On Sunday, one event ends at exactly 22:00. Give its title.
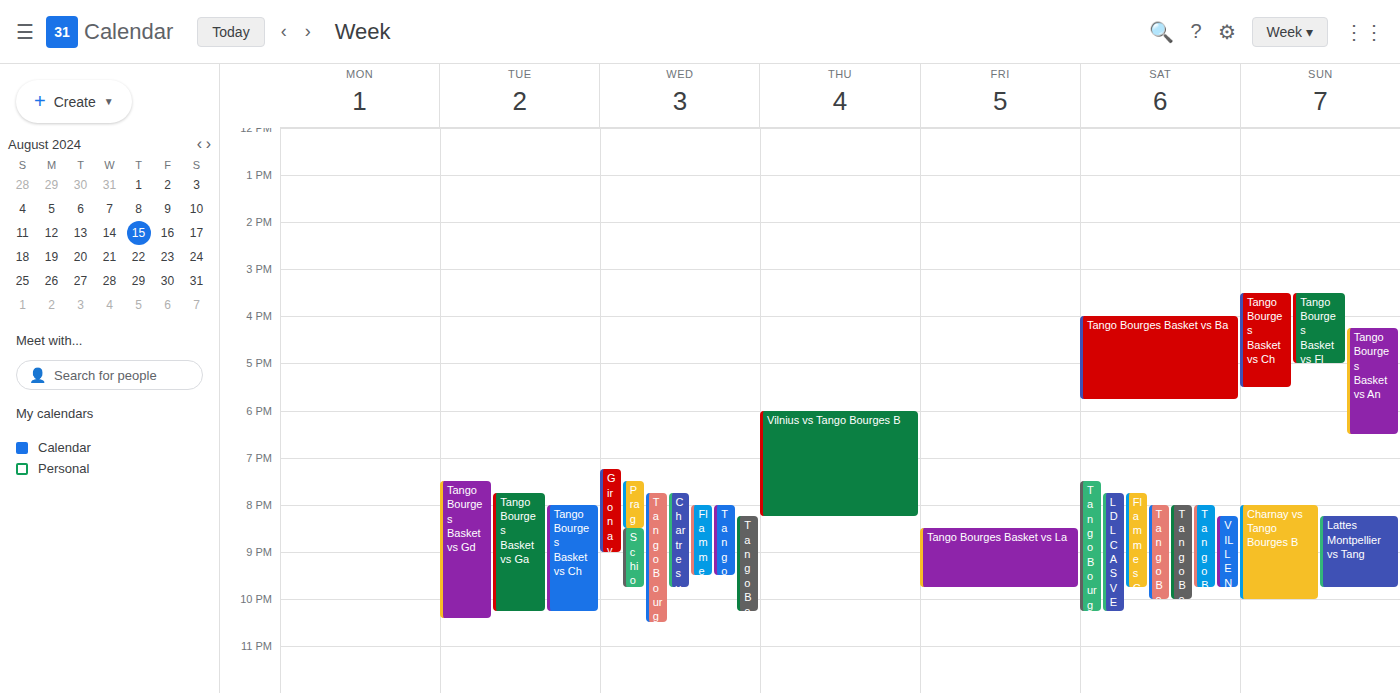
"Charnay vs Tango Bourges B"